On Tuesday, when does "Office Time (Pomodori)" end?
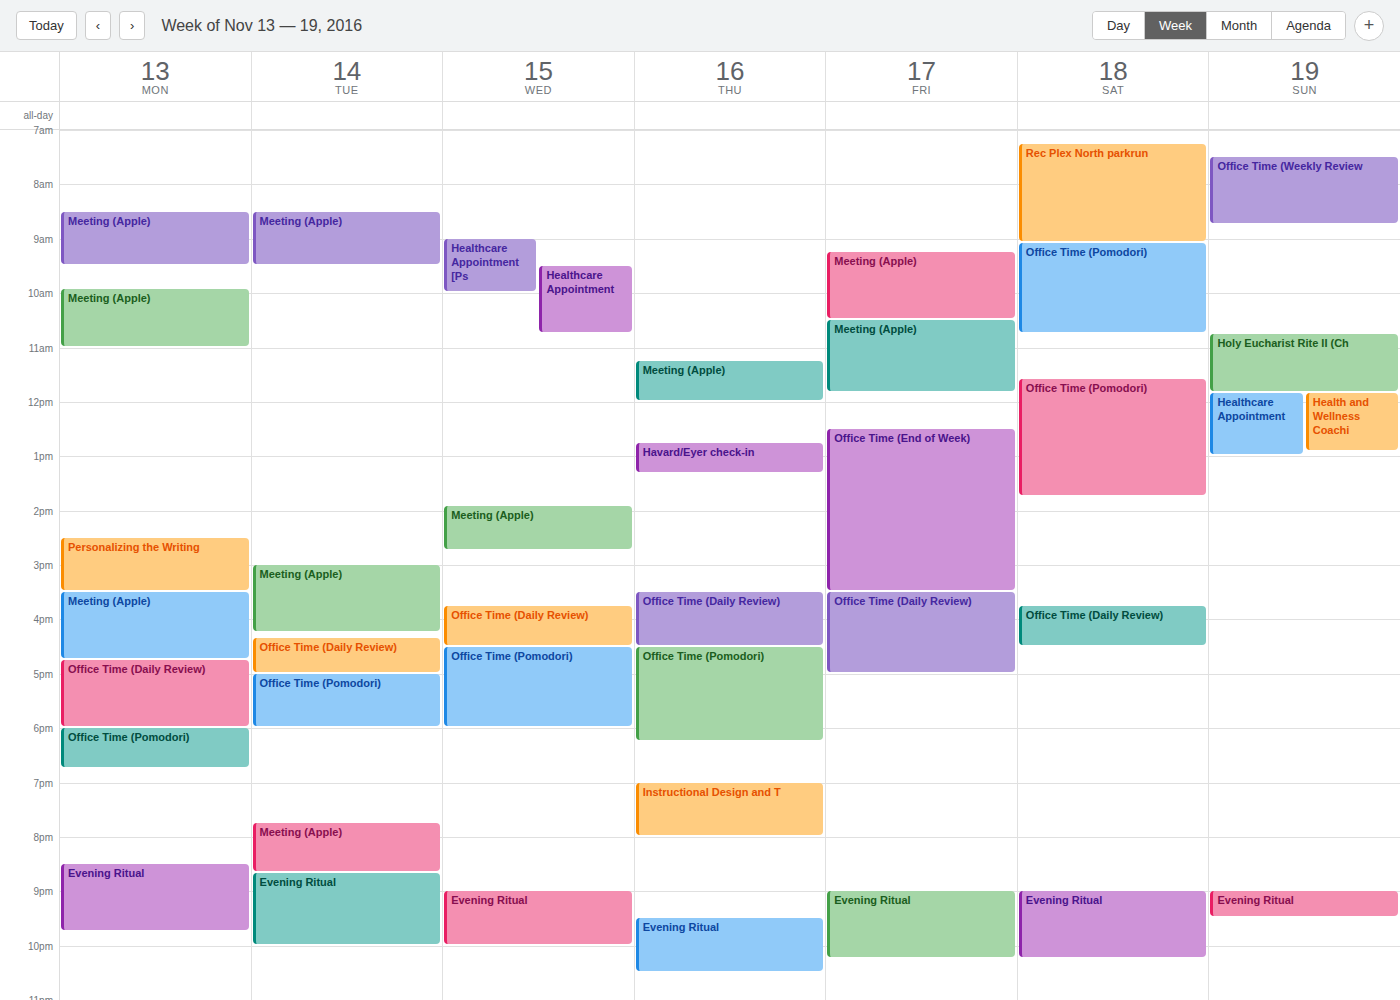
6:00 PM